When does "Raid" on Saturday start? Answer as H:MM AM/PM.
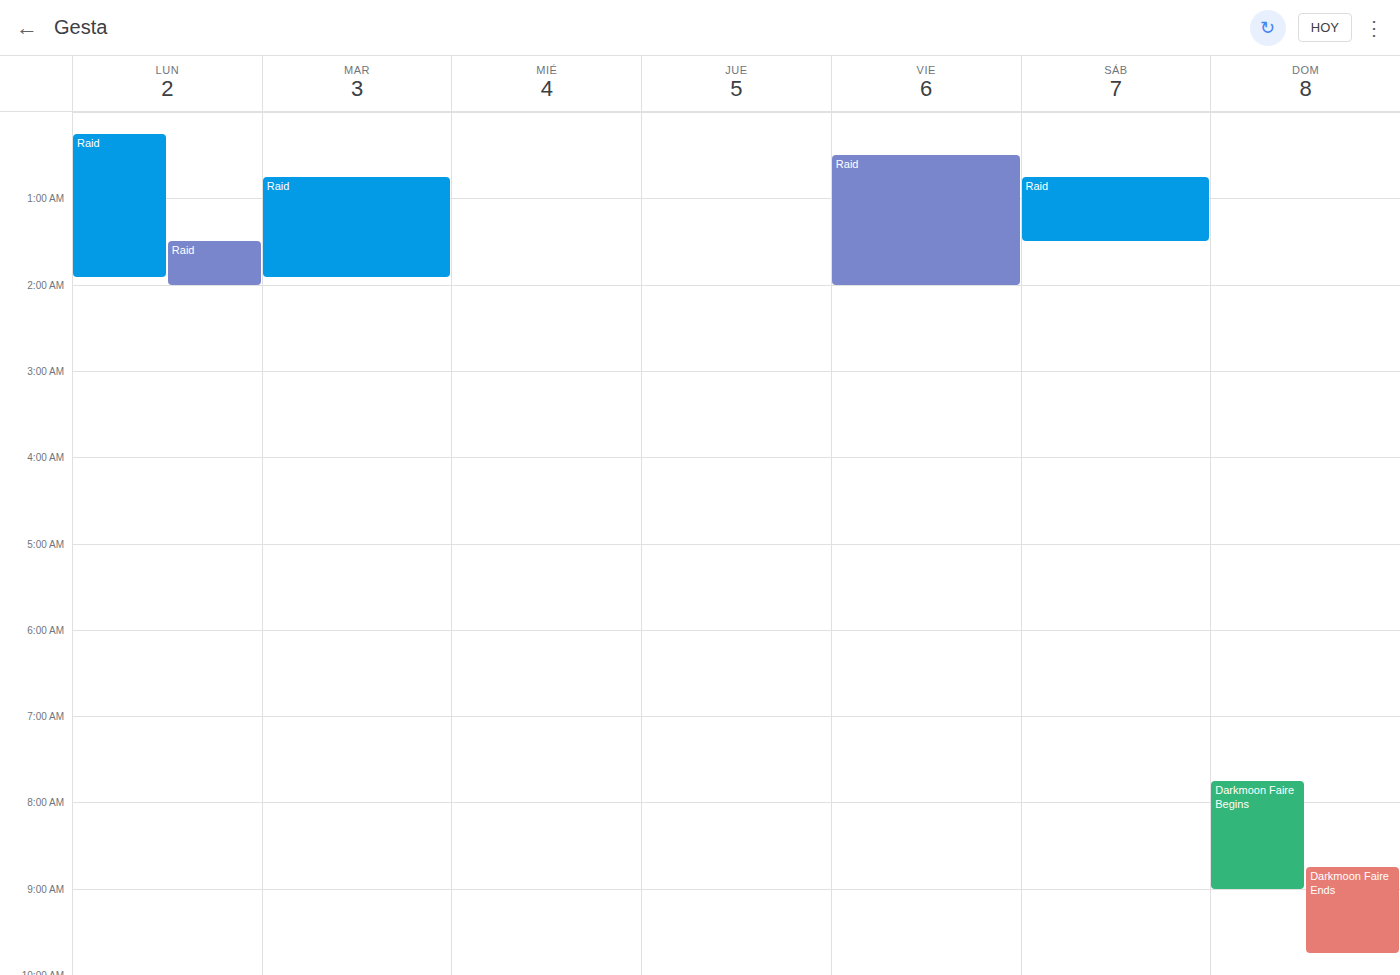
12:45 AM